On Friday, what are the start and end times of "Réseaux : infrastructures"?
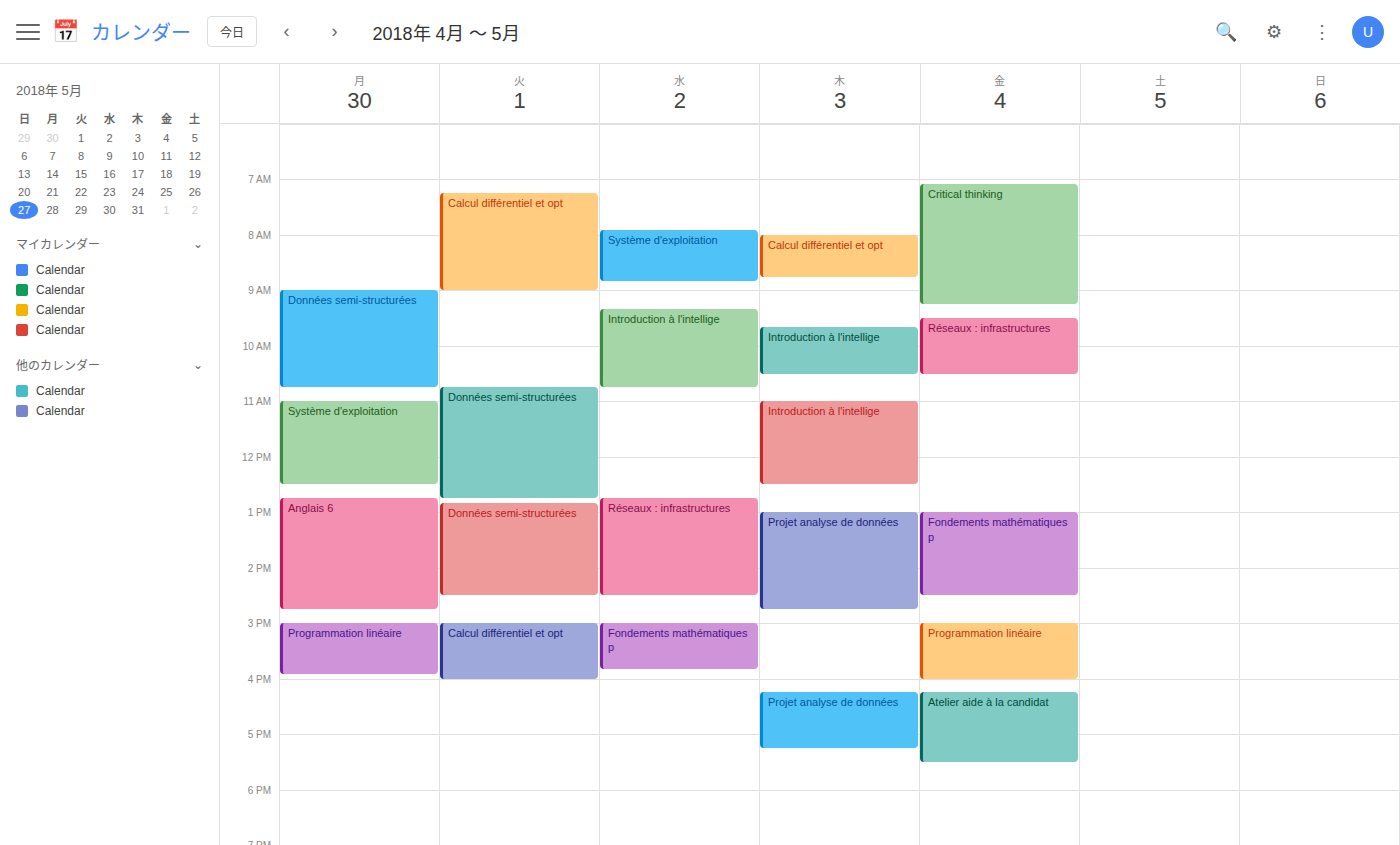
9:30 AM to 10:30 AM